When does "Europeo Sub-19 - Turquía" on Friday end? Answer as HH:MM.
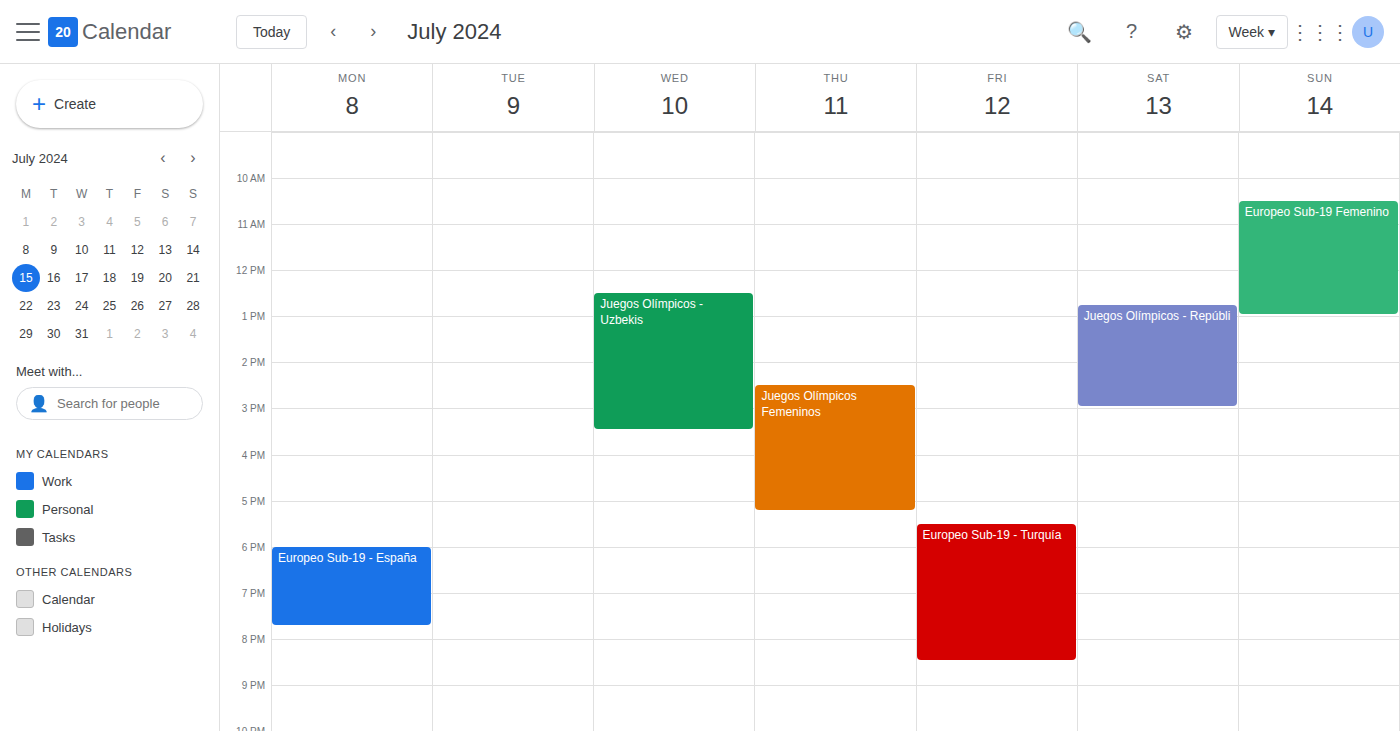
20:30